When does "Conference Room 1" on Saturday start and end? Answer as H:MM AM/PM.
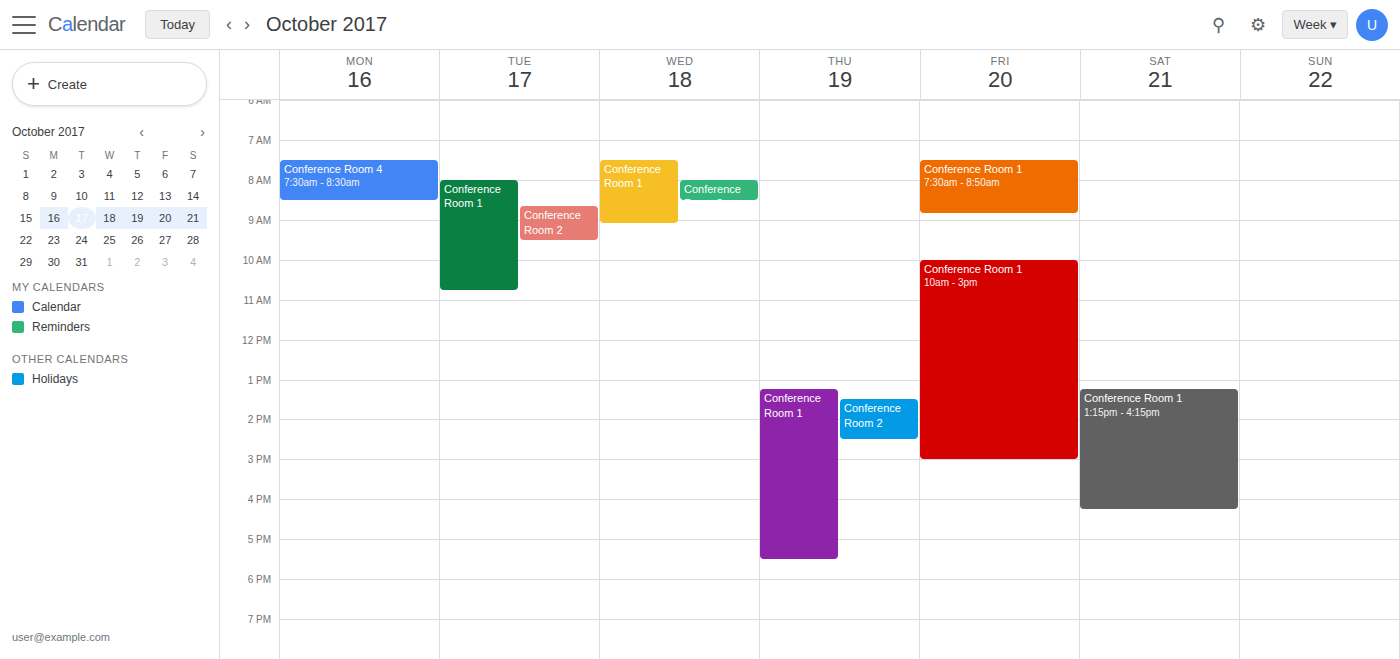
1:15 PM to 4:15 PM